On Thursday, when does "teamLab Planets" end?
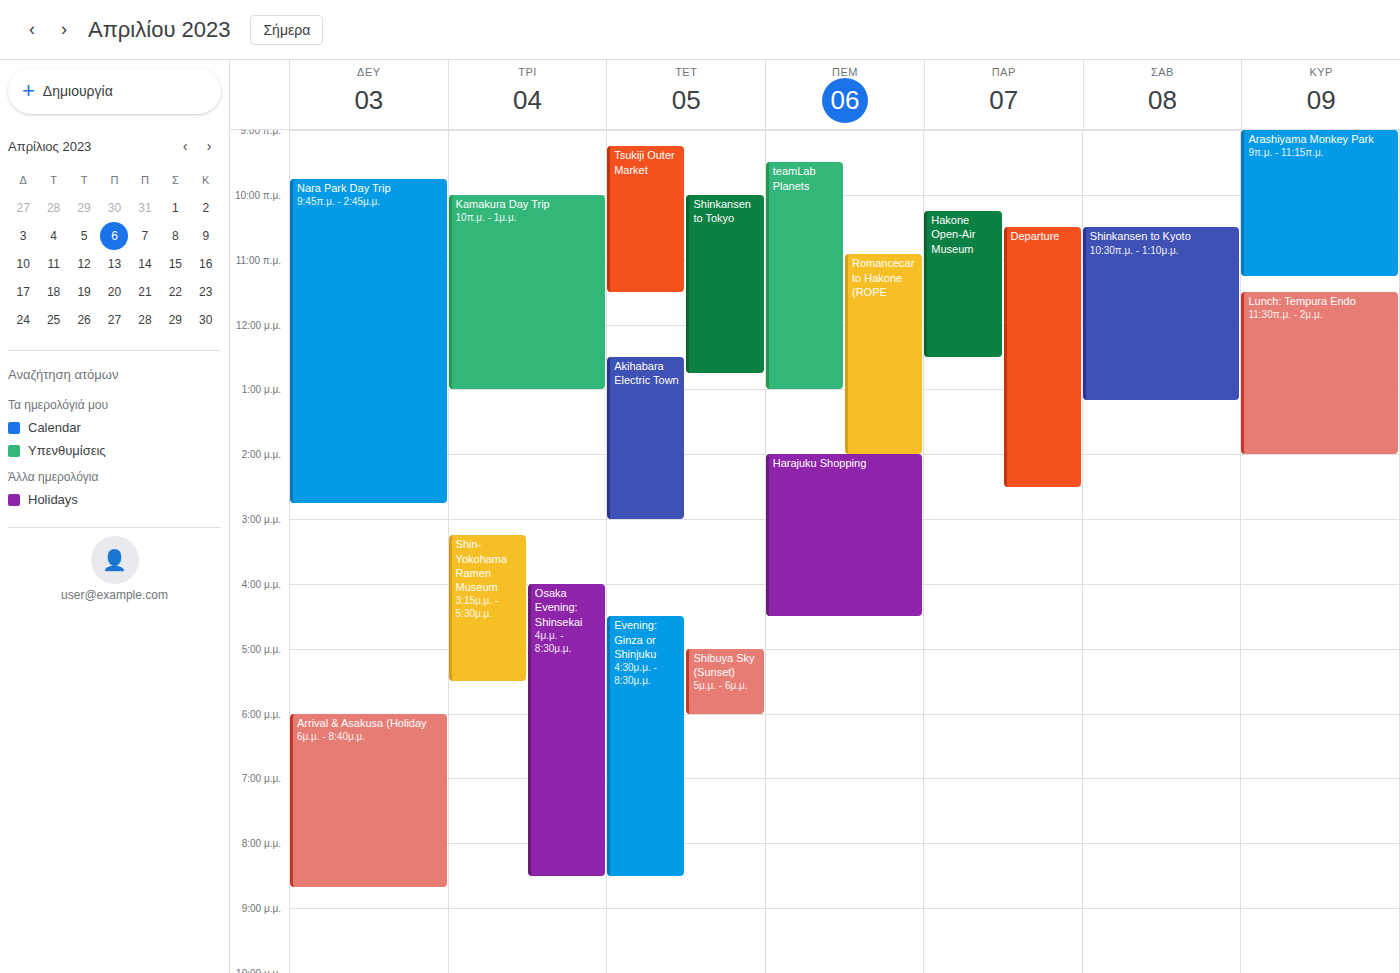
1:00 PM